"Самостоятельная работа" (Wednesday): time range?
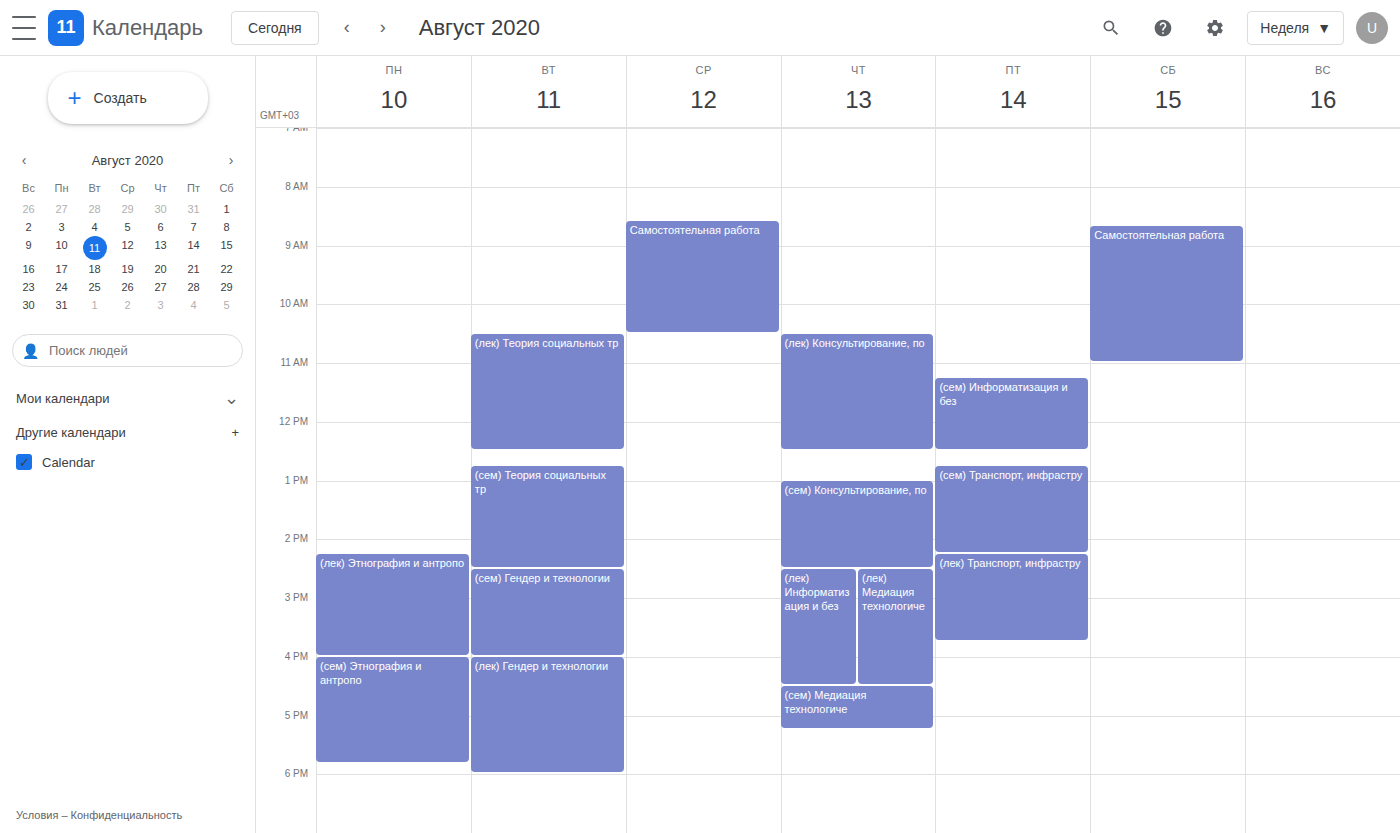
8:35 AM to 10:30 AM